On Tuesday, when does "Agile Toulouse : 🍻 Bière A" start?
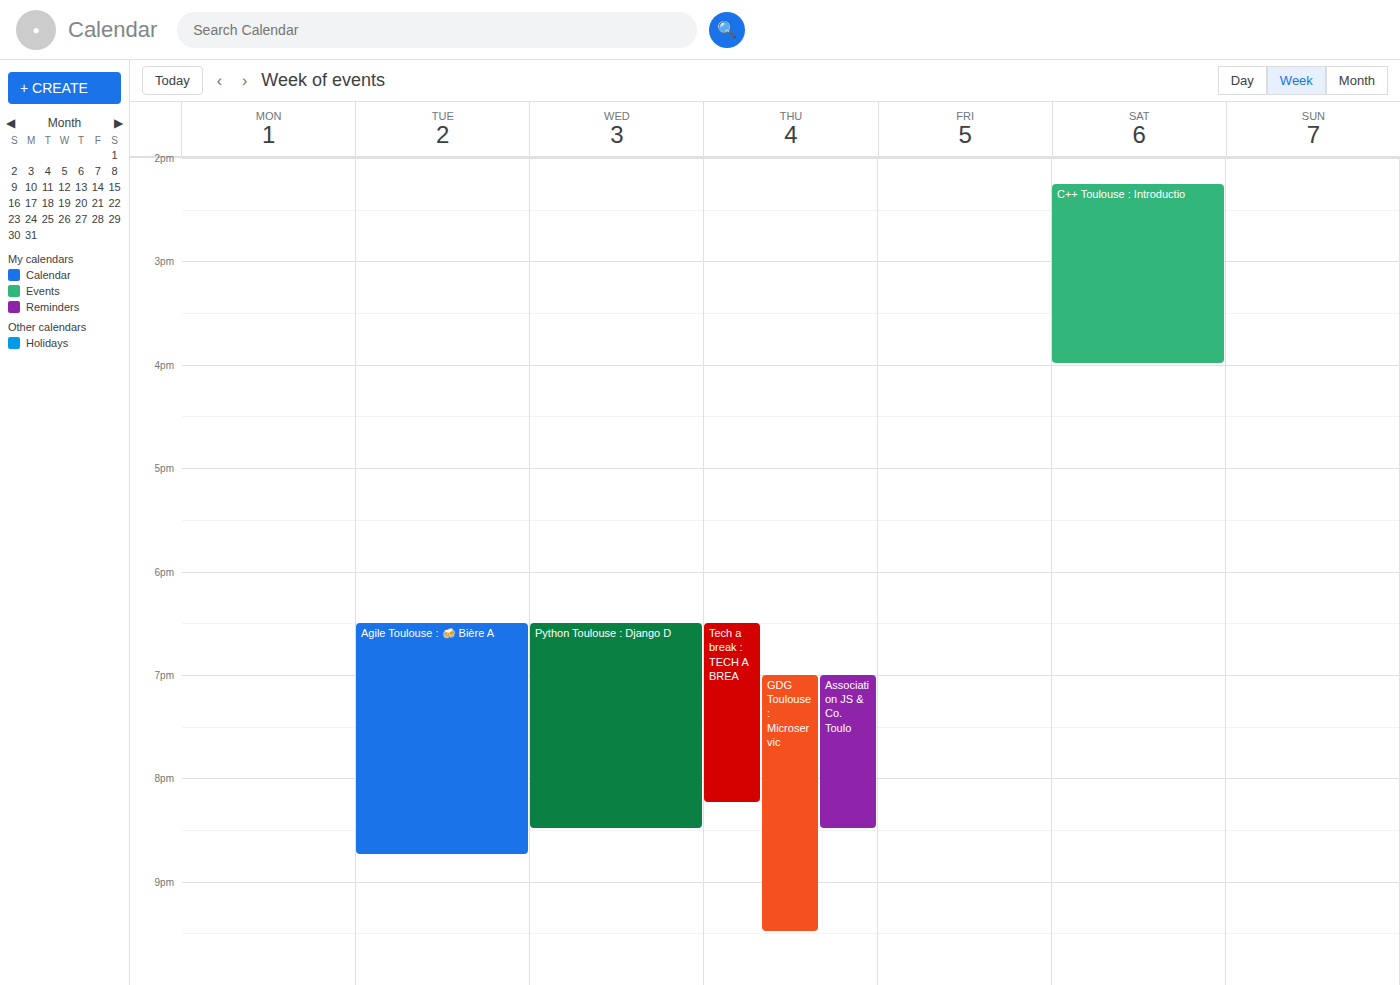
6:30 PM